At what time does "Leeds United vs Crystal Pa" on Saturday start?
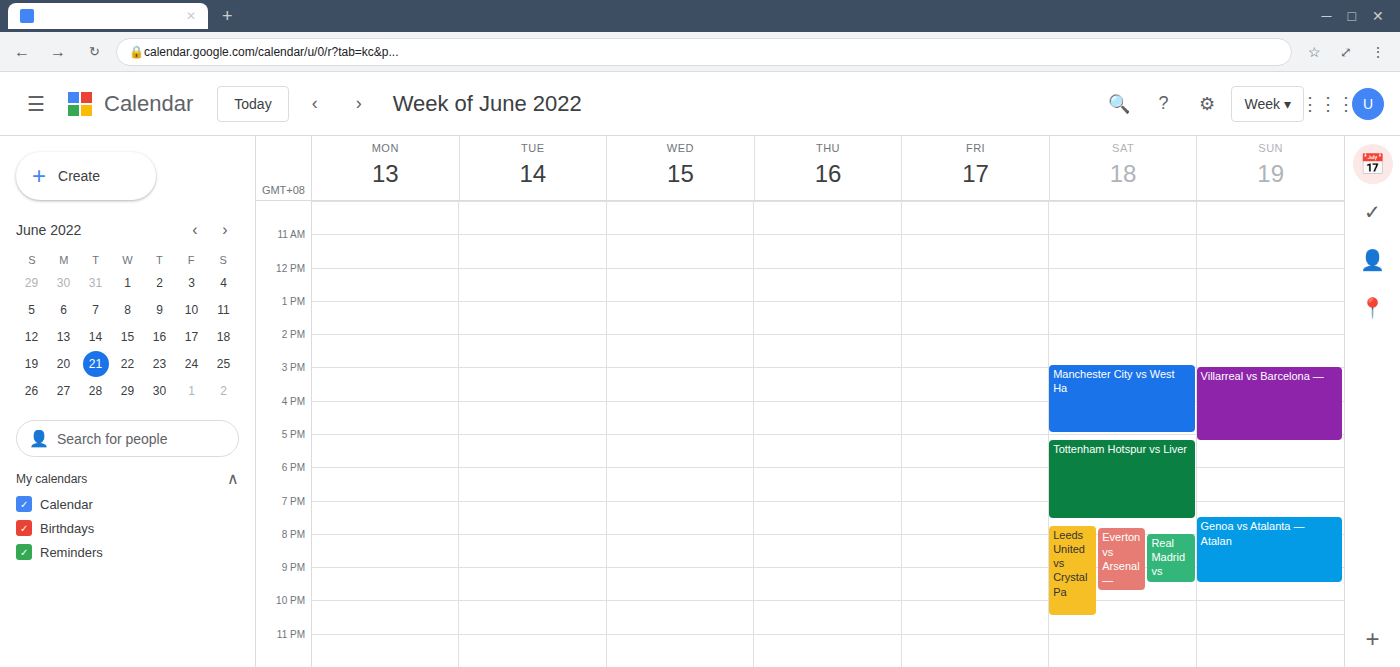
7:45 PM